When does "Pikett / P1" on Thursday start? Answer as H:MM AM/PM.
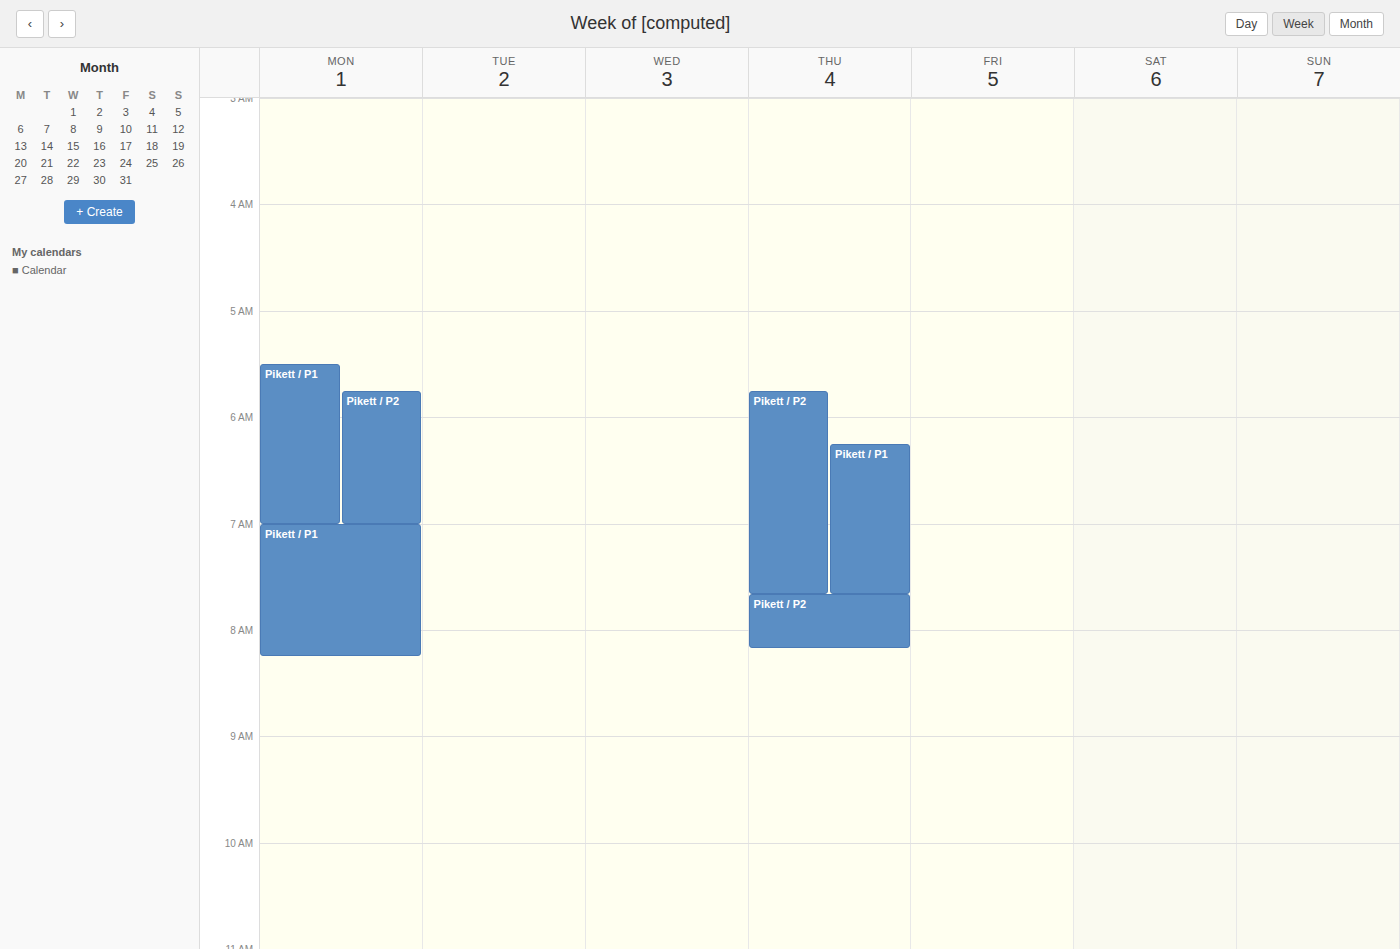
6:15 AM